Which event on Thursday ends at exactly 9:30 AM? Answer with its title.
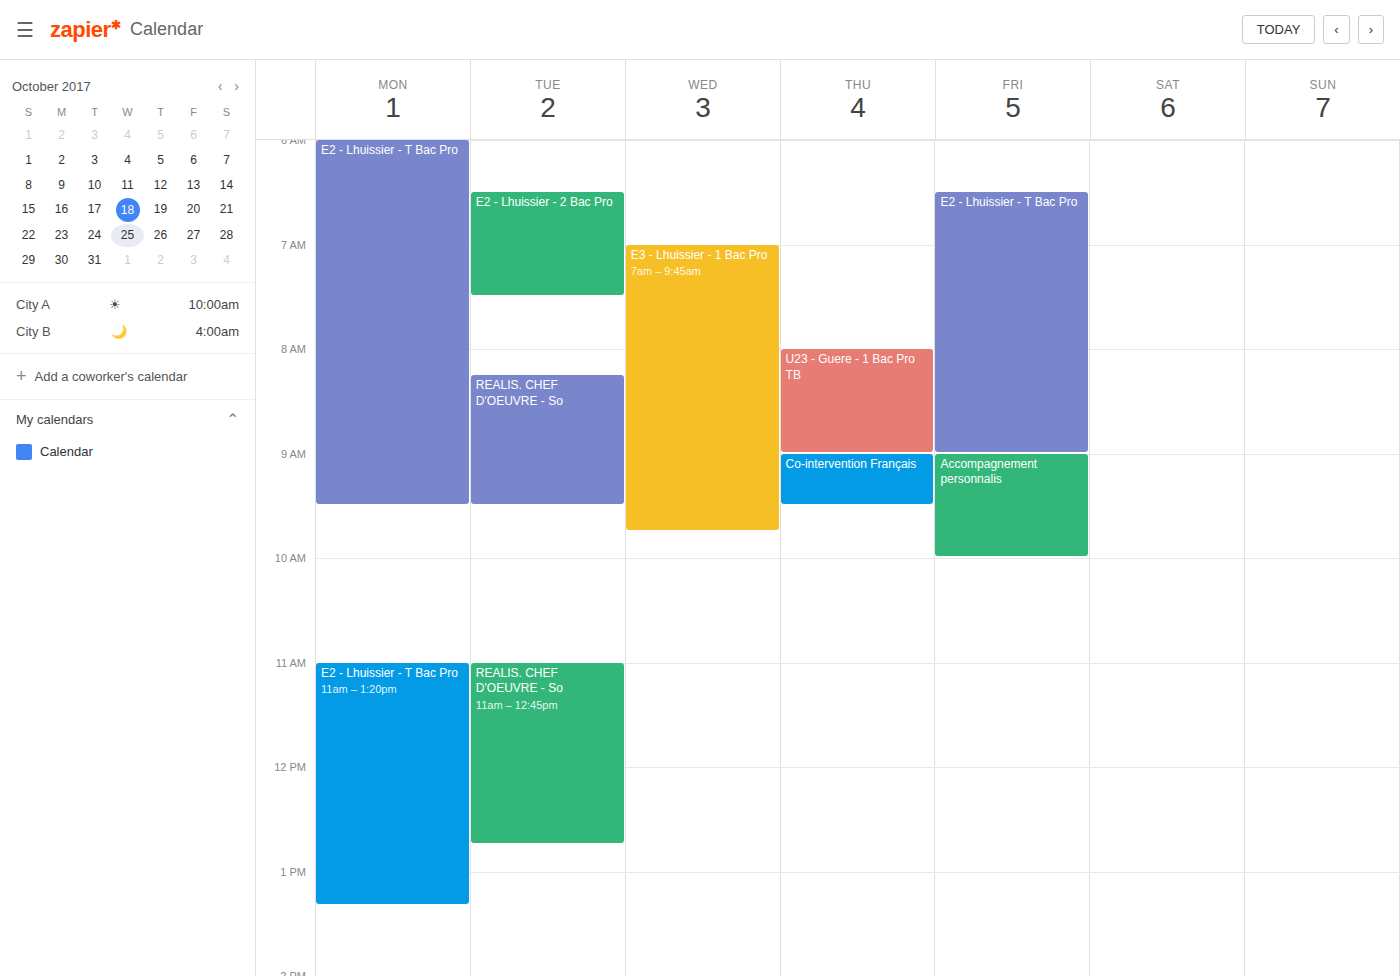
"Co-intervention Français"